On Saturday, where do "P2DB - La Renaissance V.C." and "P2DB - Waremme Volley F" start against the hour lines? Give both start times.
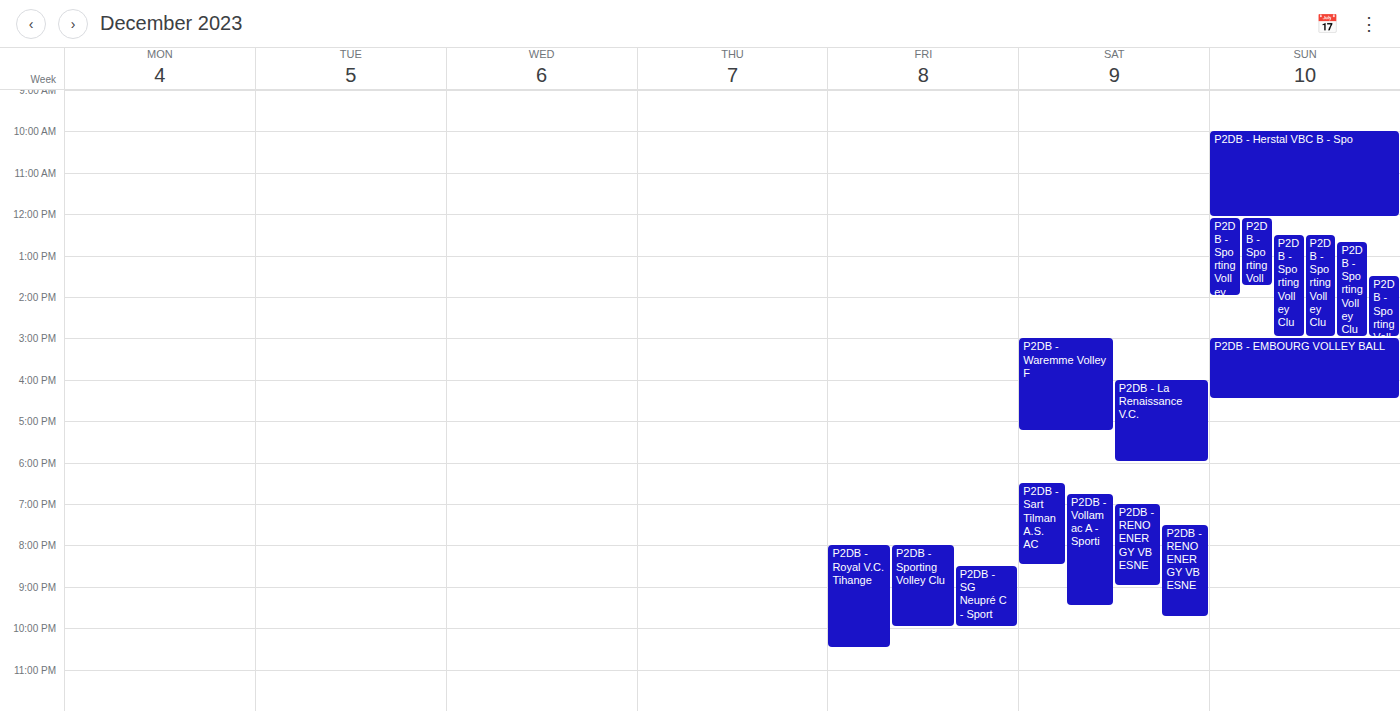
"P2DB - La Renaissance V.C.": 4:00 PM, exactly on the 4 PM line. "P2DB - Waremme Volley F": 3:00 PM, exactly on the 3 PM line.